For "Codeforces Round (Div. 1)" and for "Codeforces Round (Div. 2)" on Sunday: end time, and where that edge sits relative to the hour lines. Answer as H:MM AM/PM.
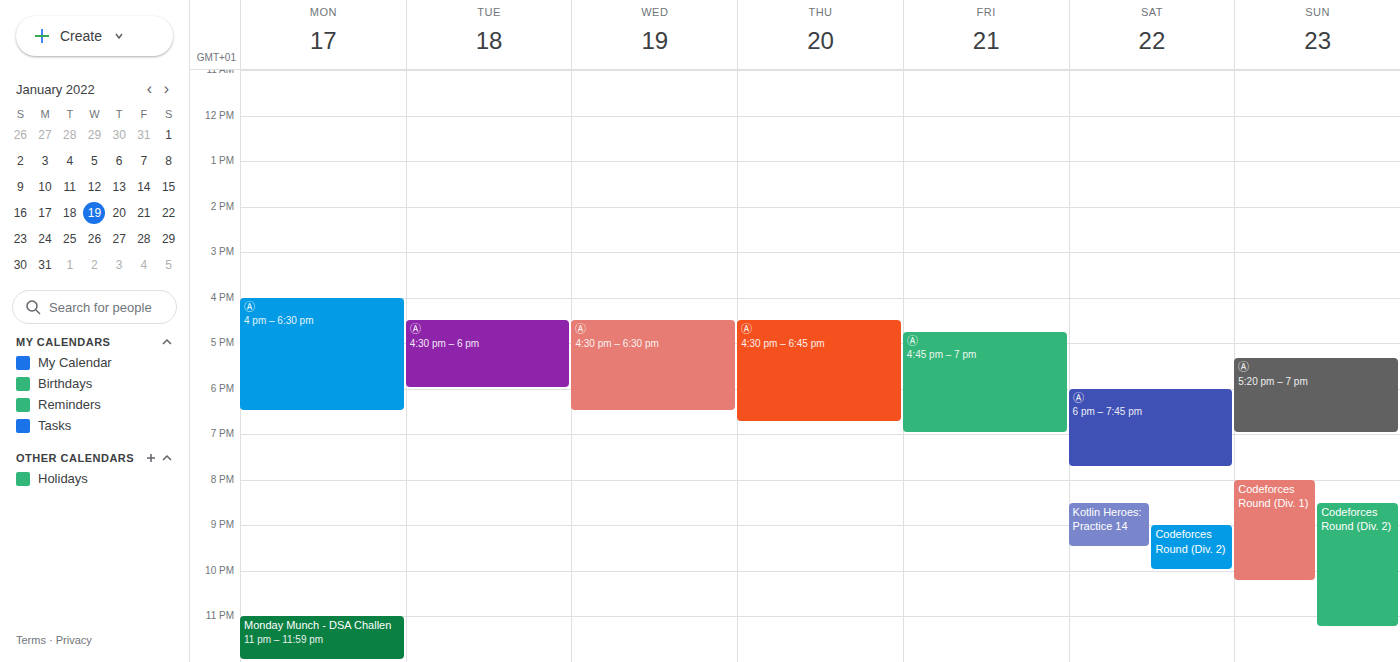
"Codeforces Round (Div. 1)": 10:15 PM, neither: a quarter of the way from the 10 PM line to the 11 PM line. "Codeforces Round (Div. 2)": 11:15 PM, neither: a quarter of the way from the 11 PM line to the 12 AM line.